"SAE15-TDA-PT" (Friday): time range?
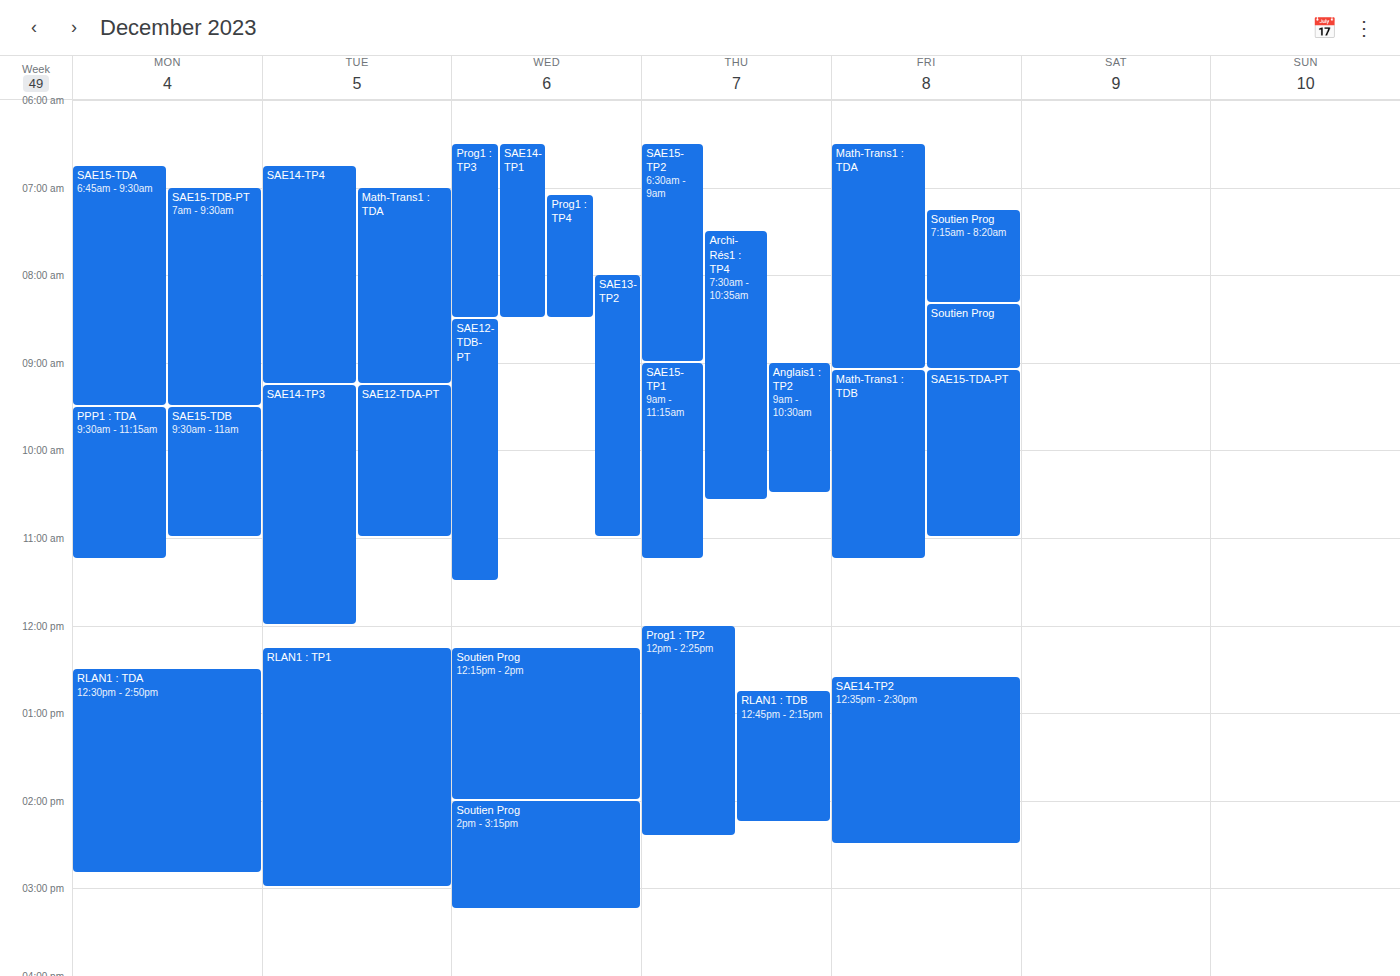
9:05 AM to 11:00 AM